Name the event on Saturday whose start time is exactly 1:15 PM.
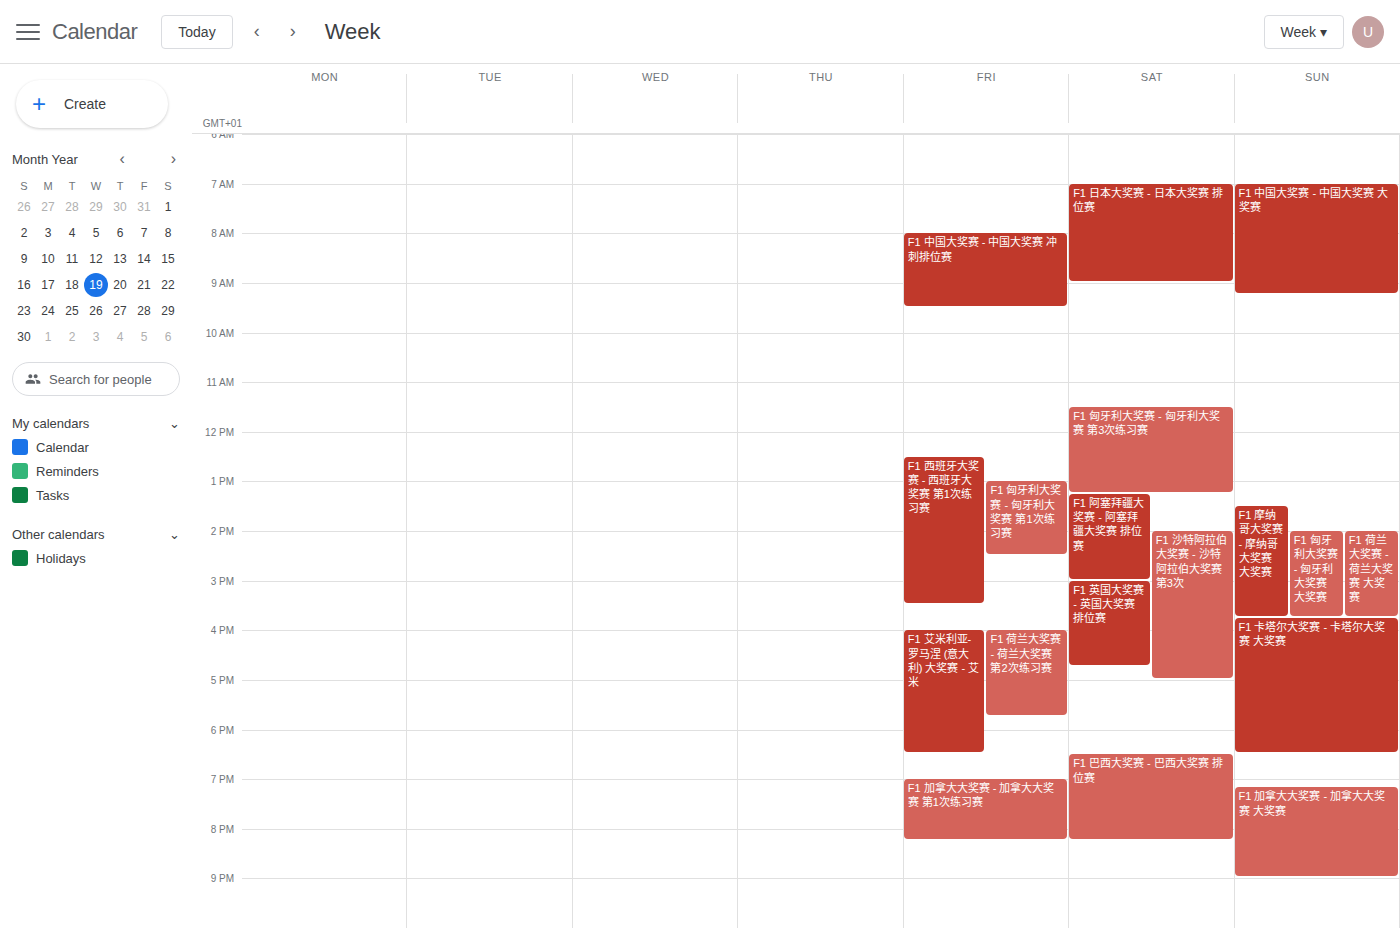
"F1 阿塞拜疆大奖赛 - 阿塞拜疆大奖赛 排位赛"